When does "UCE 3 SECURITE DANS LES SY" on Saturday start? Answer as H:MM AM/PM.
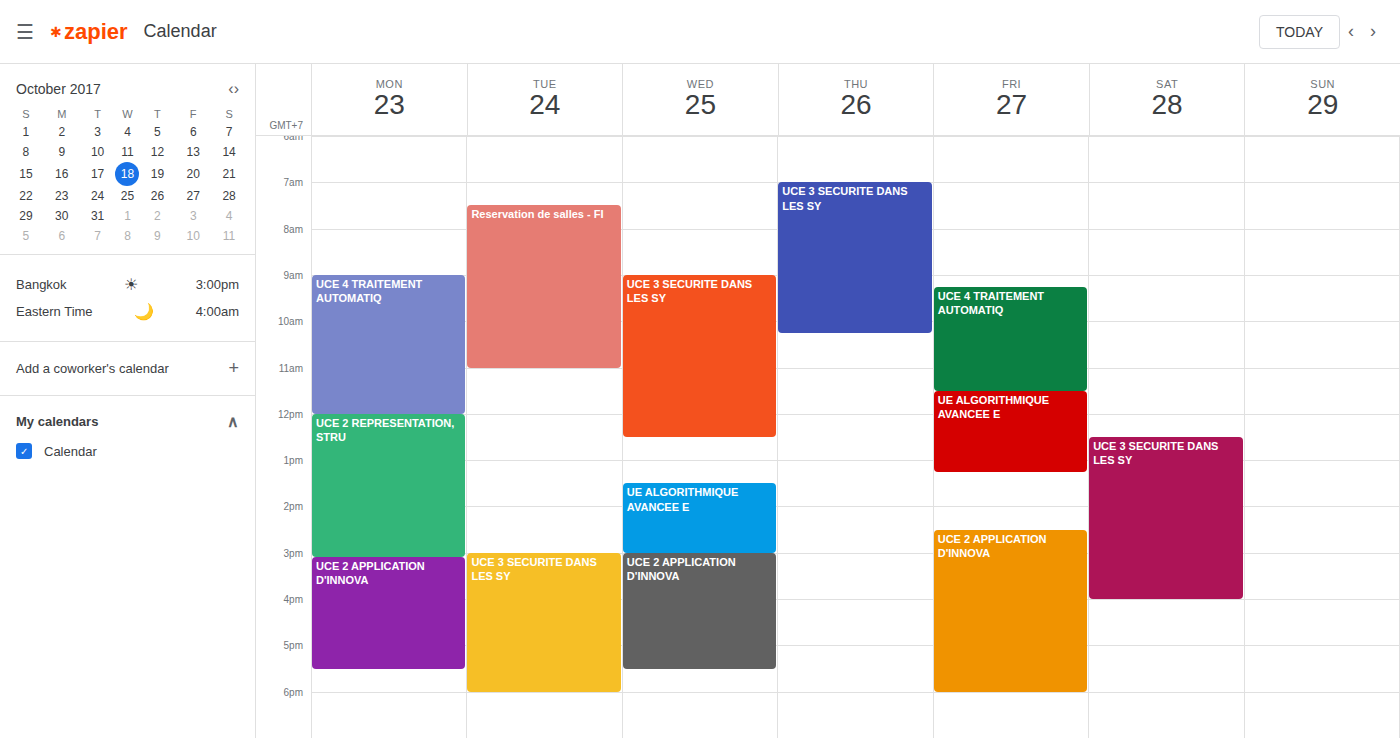
12:30 PM